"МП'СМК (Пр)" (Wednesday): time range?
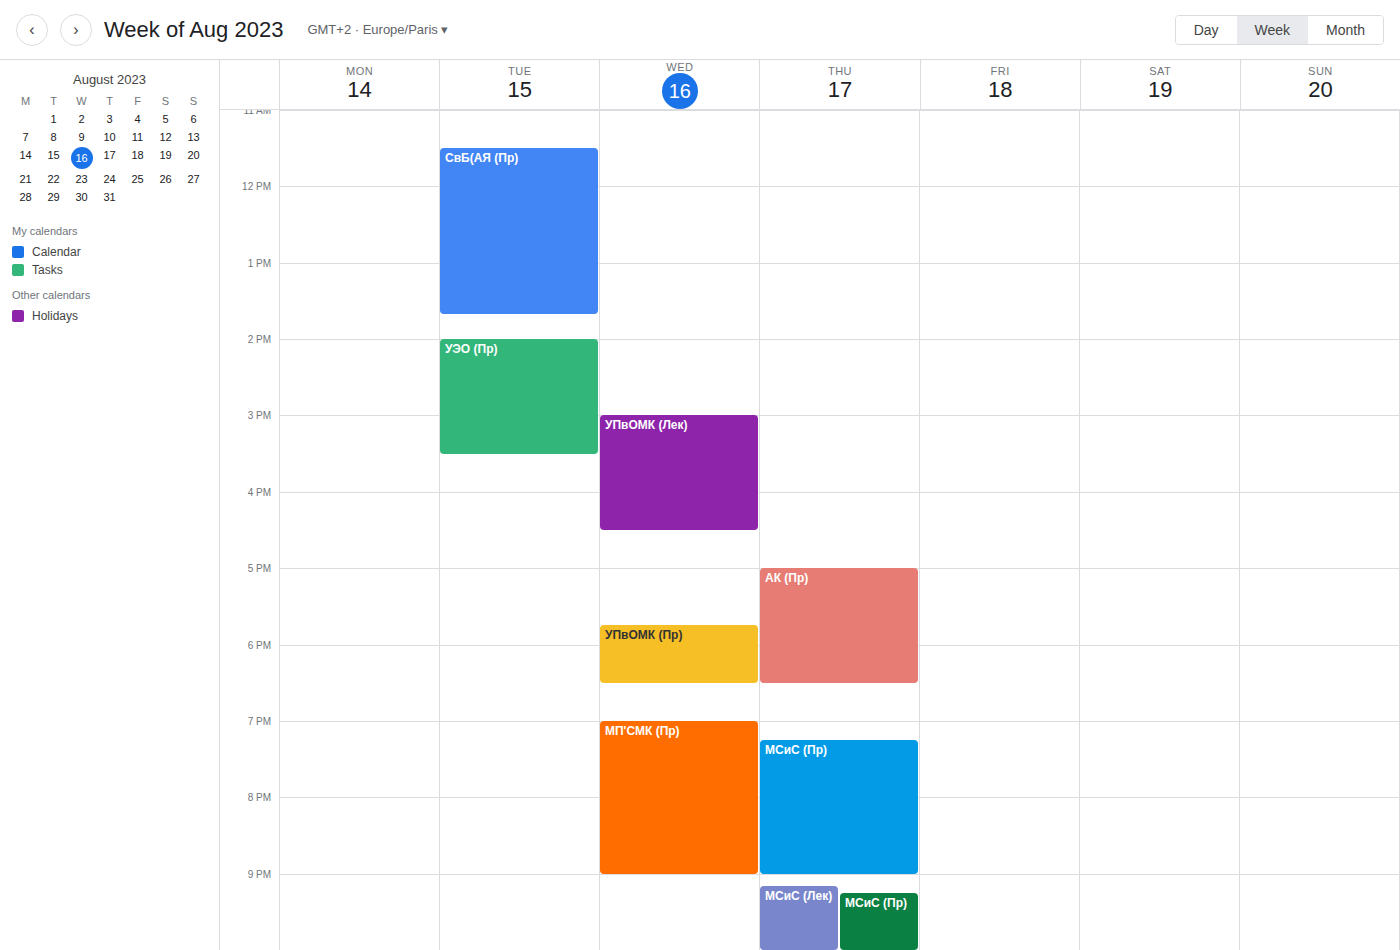
19:00 to 21:00